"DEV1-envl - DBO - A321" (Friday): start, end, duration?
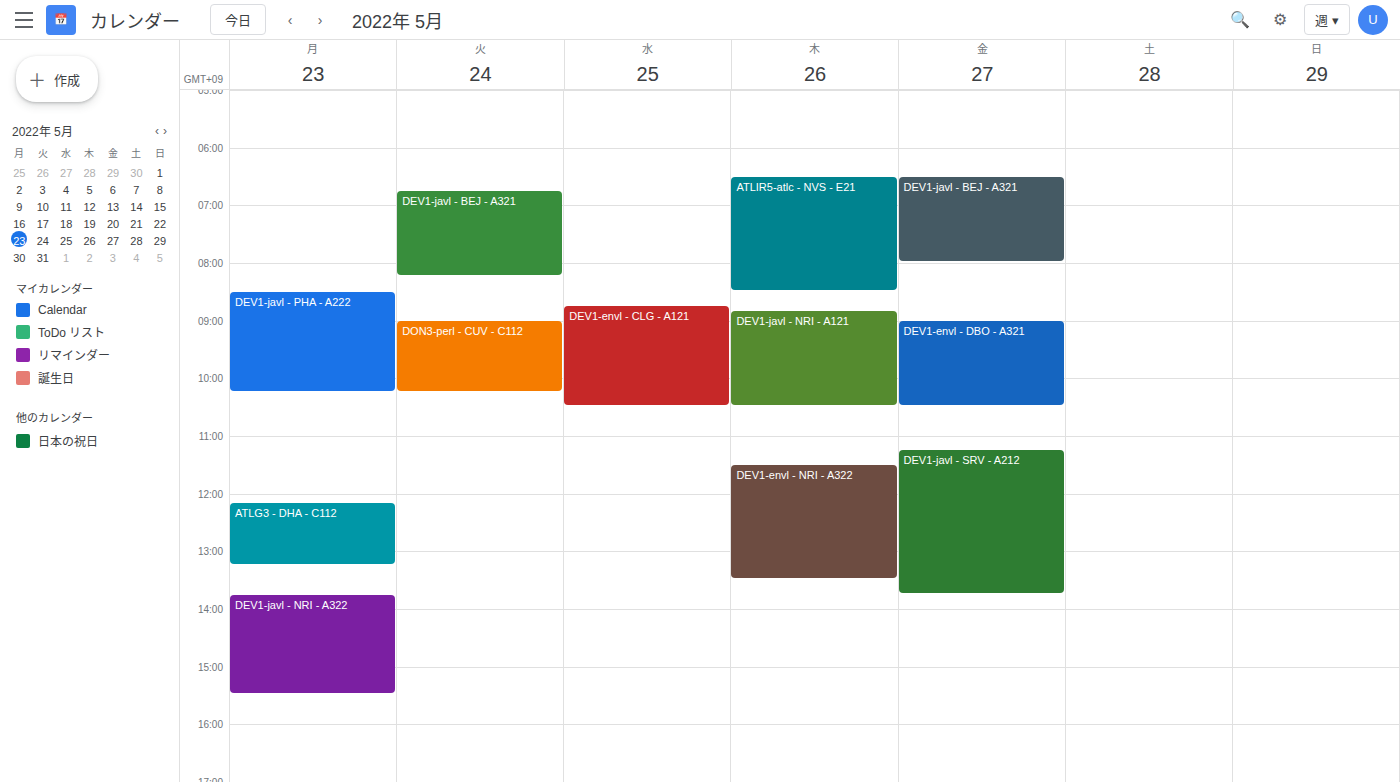
9:00 AM to 10:30 AM, 1 hour 30 minutes